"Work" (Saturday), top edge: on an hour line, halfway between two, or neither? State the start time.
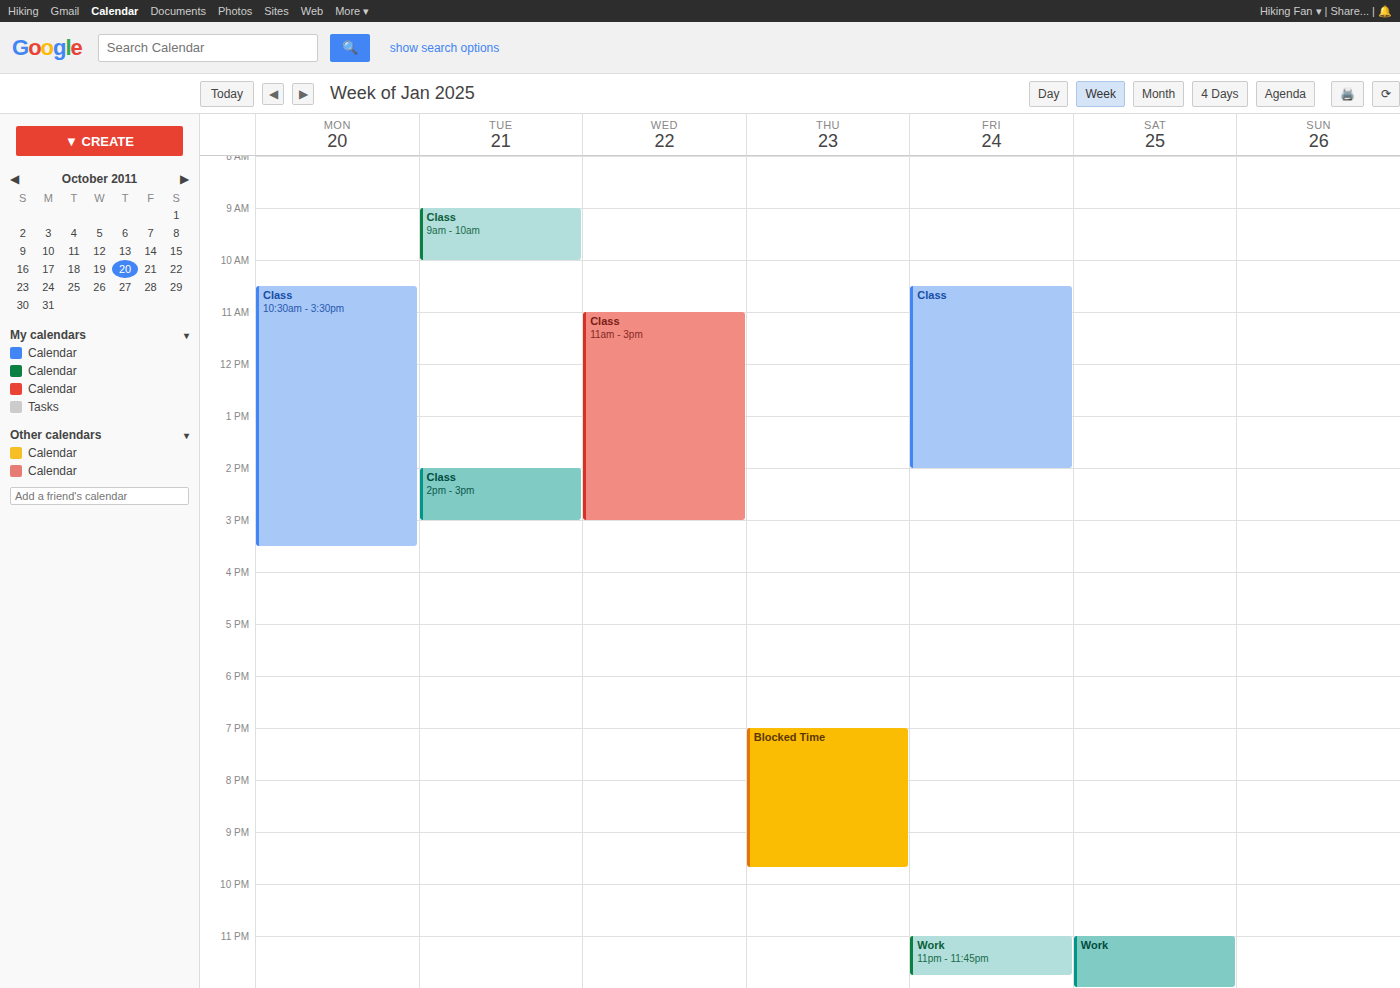
11:00 PM -- exactly on the 11 PM line.